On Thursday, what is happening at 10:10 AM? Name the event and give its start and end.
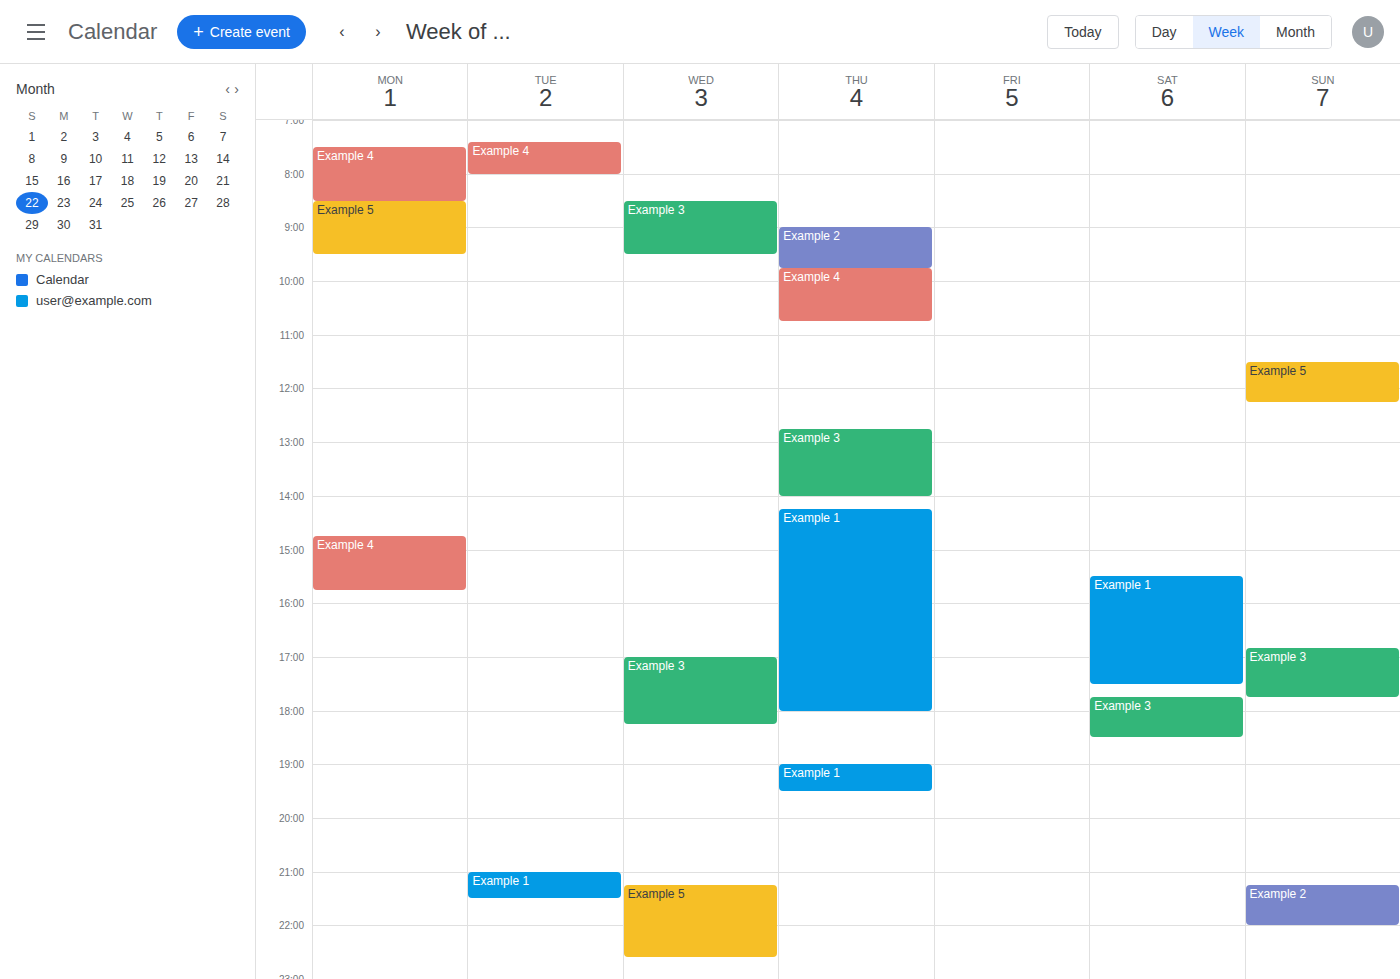
"Example 4", 9:45 AM to 10:45 AM